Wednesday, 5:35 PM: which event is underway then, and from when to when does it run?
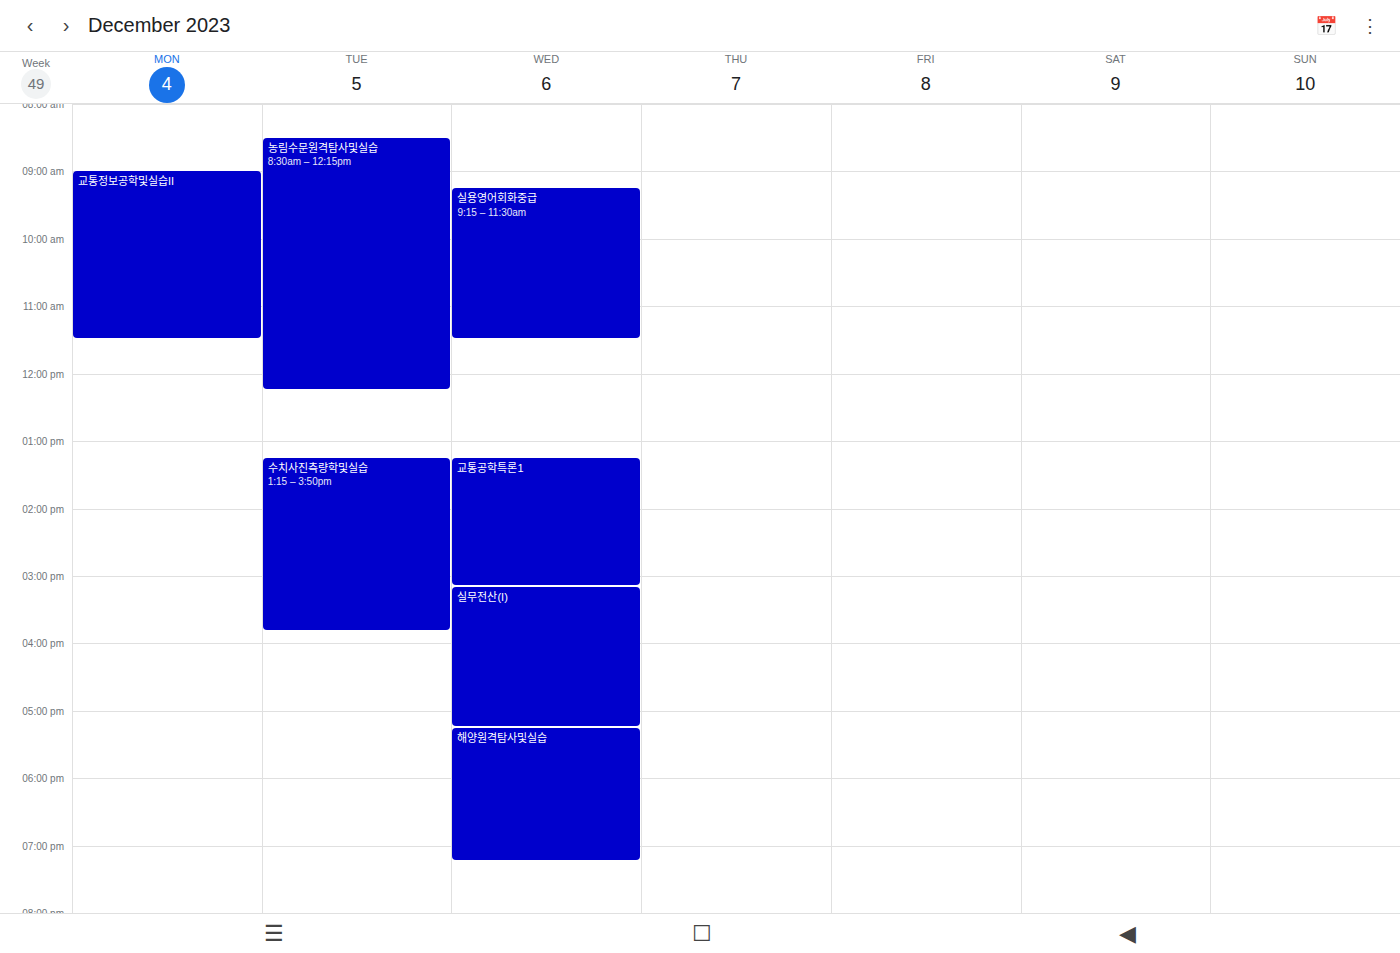
"해양원격탐사및실습", 5:15 PM to 7:15 PM